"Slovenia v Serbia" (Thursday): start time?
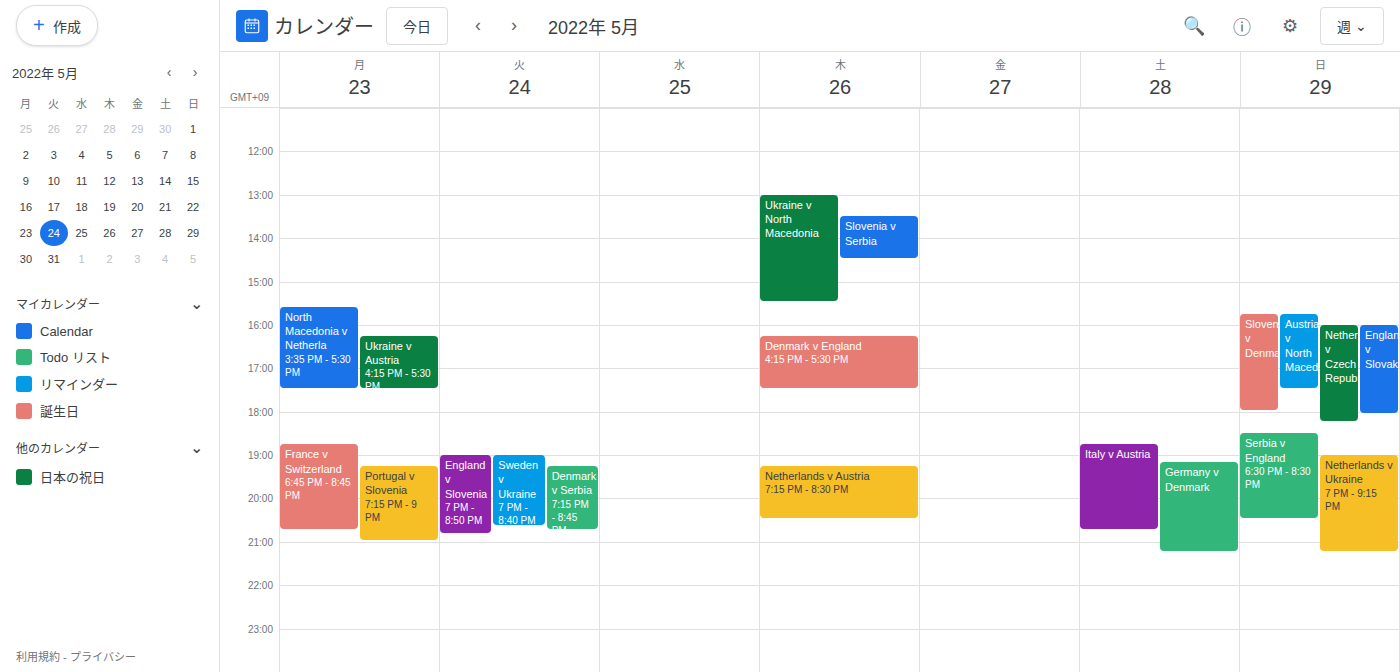
1:30 PM